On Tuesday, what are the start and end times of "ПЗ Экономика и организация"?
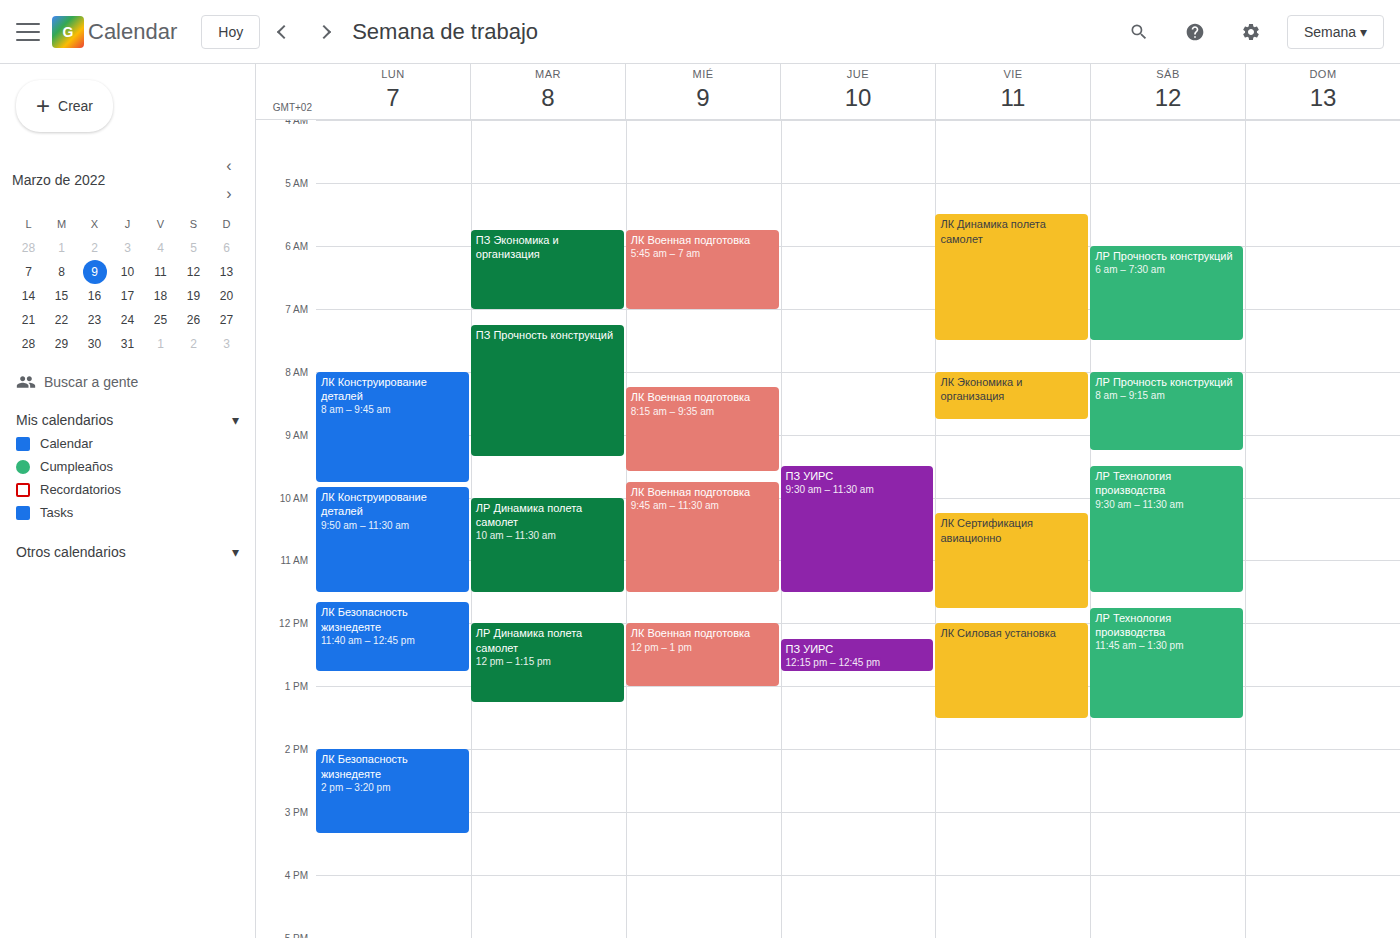
5:45 AM to 7:00 AM